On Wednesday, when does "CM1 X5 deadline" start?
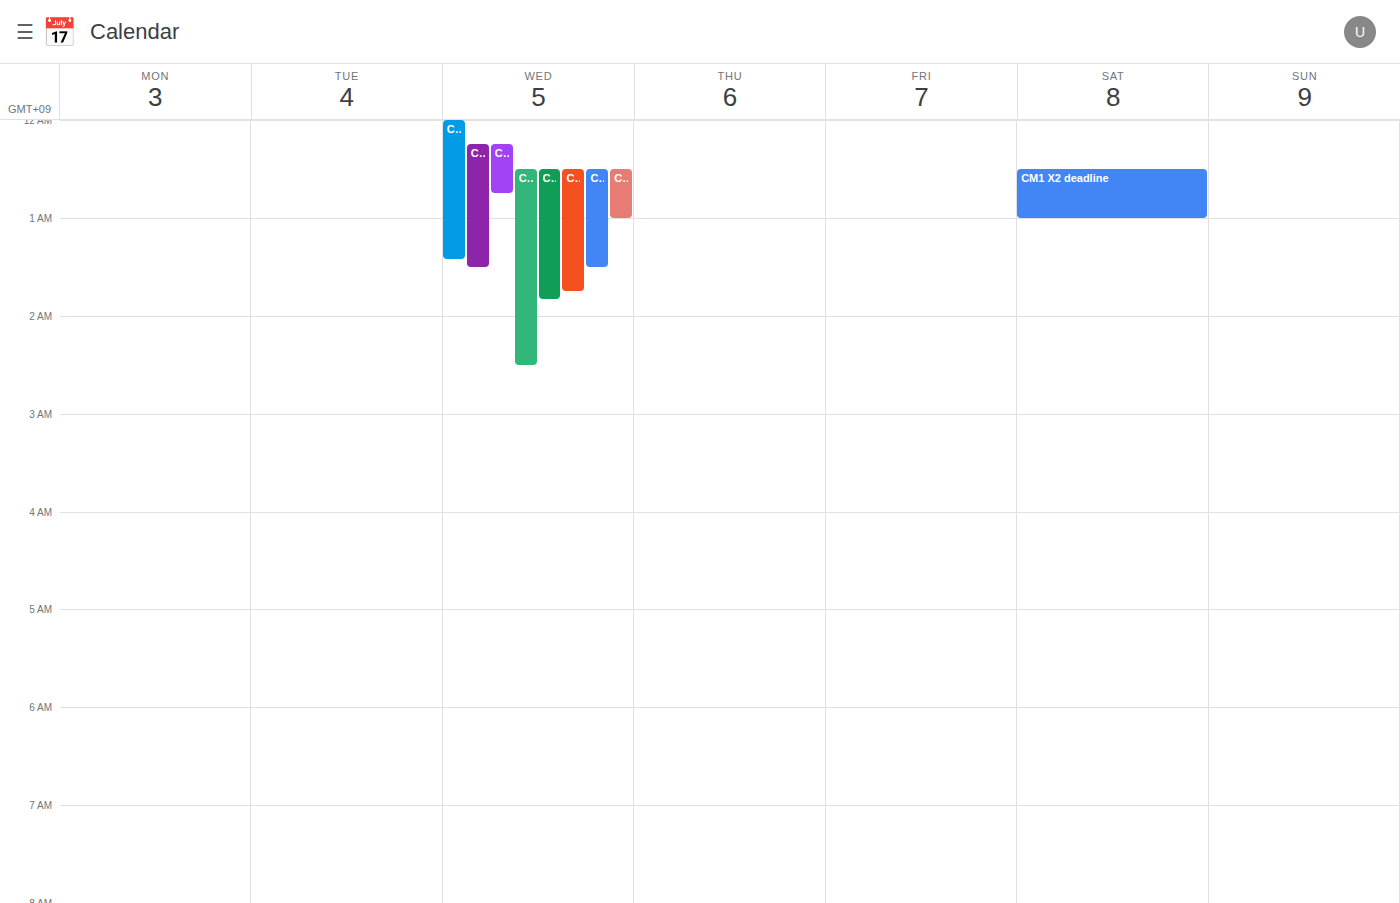
00:15